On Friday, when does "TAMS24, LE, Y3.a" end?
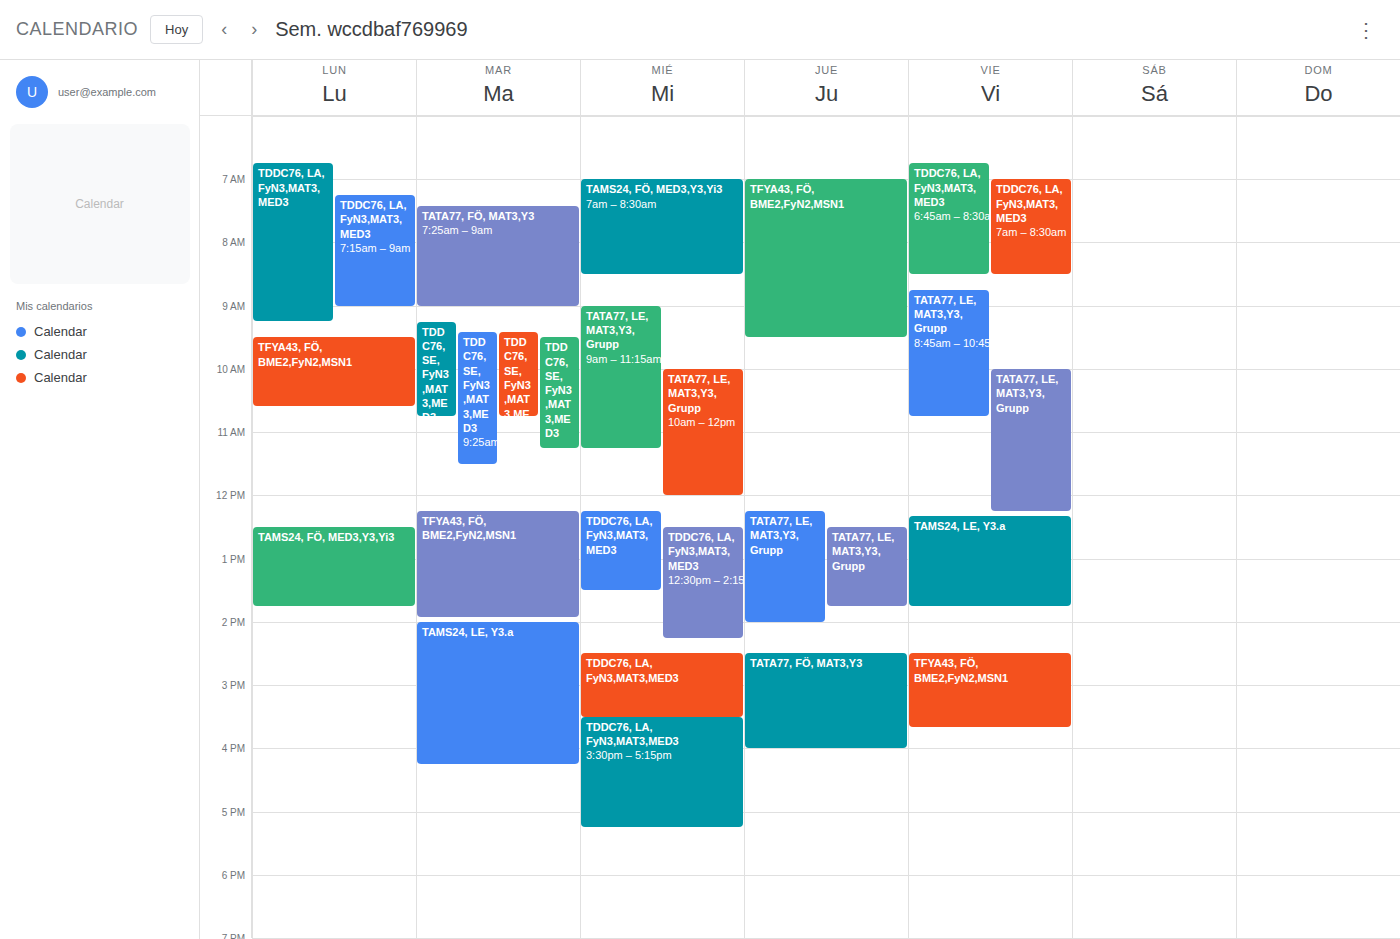
1:45 PM